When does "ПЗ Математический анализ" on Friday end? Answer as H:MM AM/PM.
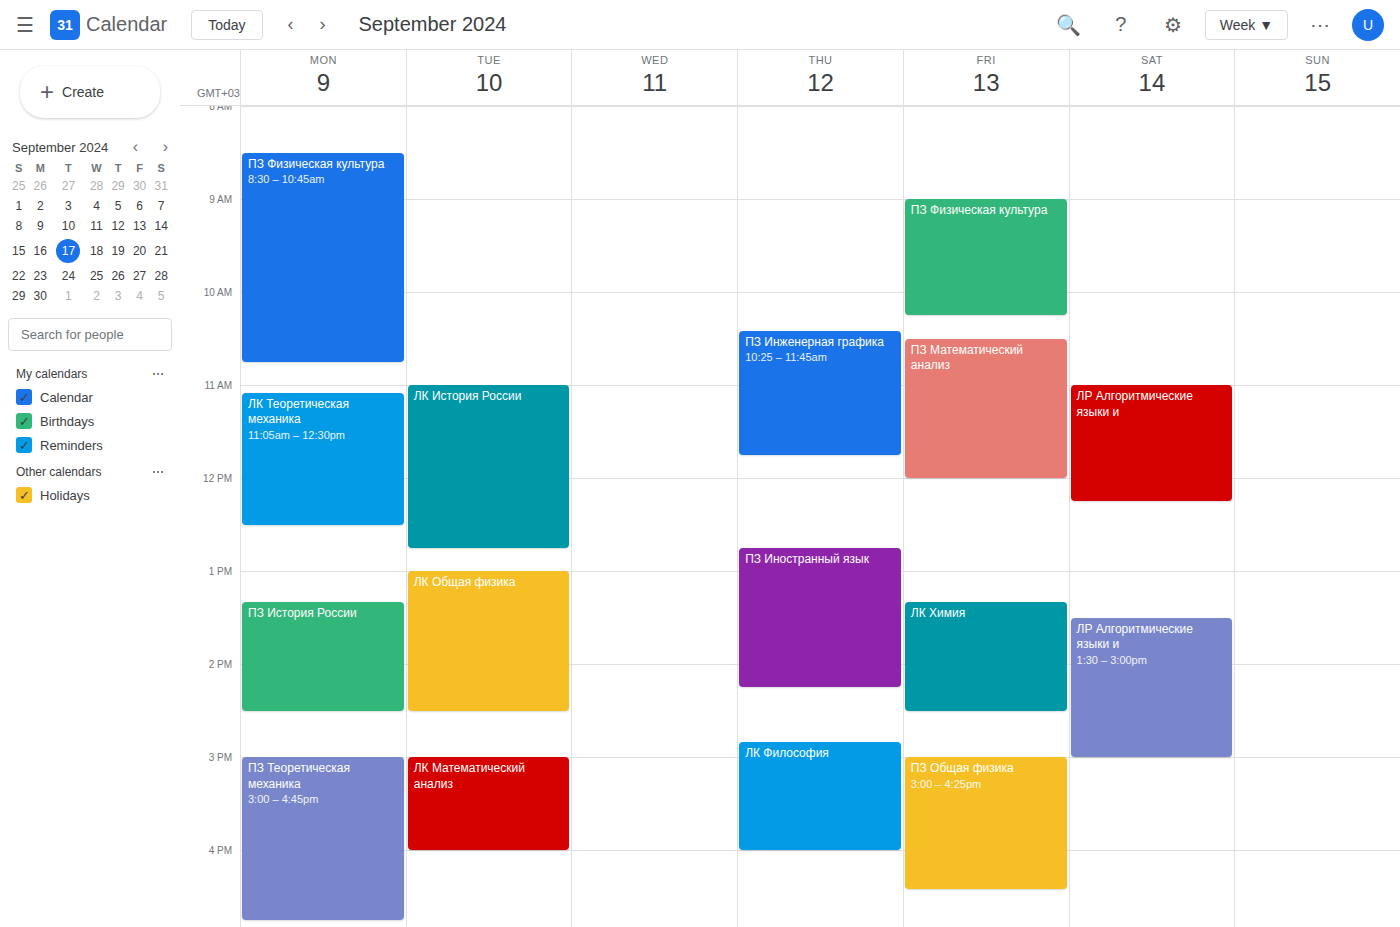
12:00 PM